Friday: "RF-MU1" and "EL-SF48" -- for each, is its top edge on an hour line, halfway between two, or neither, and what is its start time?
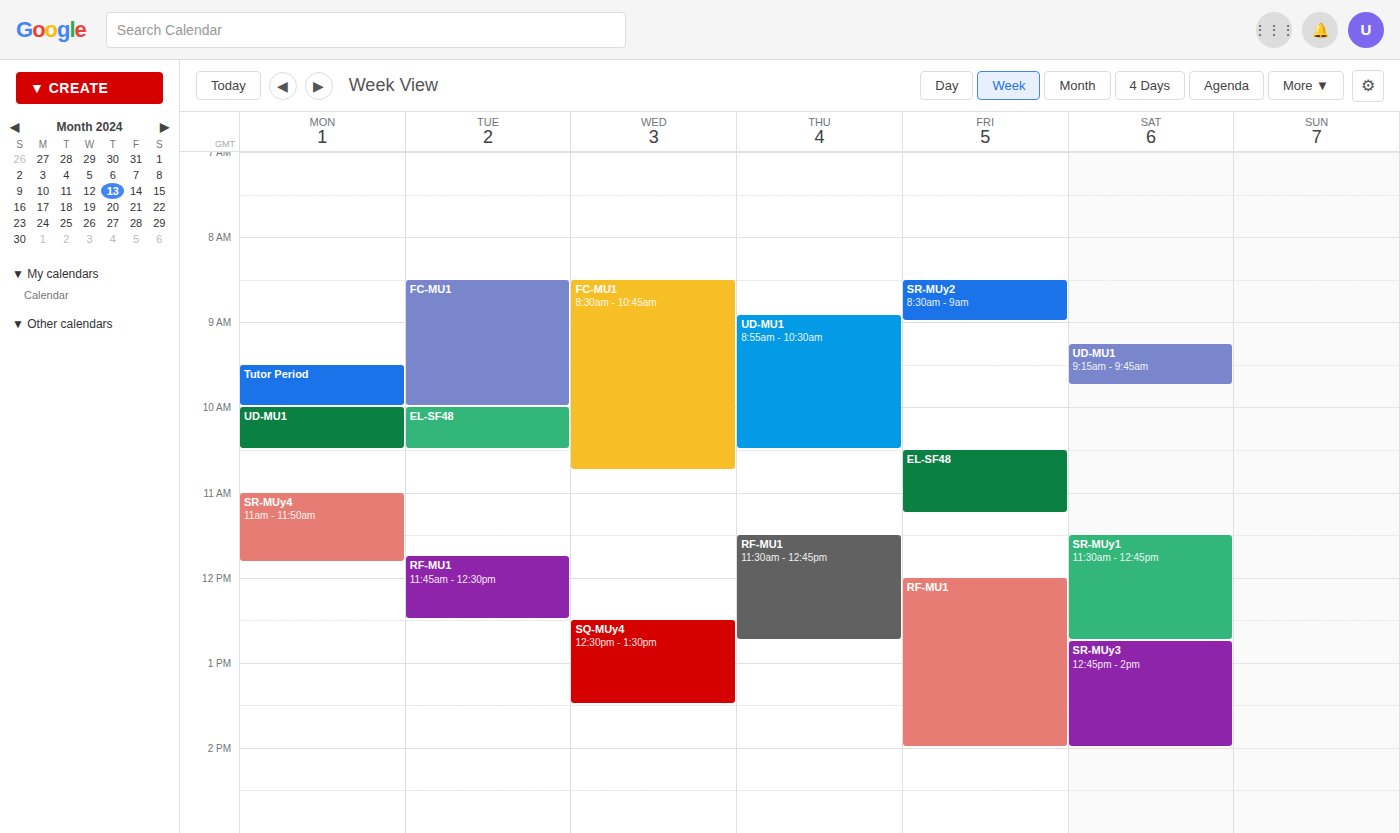
"RF-MU1": 12:00 PM, exactly on the 12 PM line. "EL-SF48": 10:30 AM, halfway between the 10 AM and 11 AM lines.